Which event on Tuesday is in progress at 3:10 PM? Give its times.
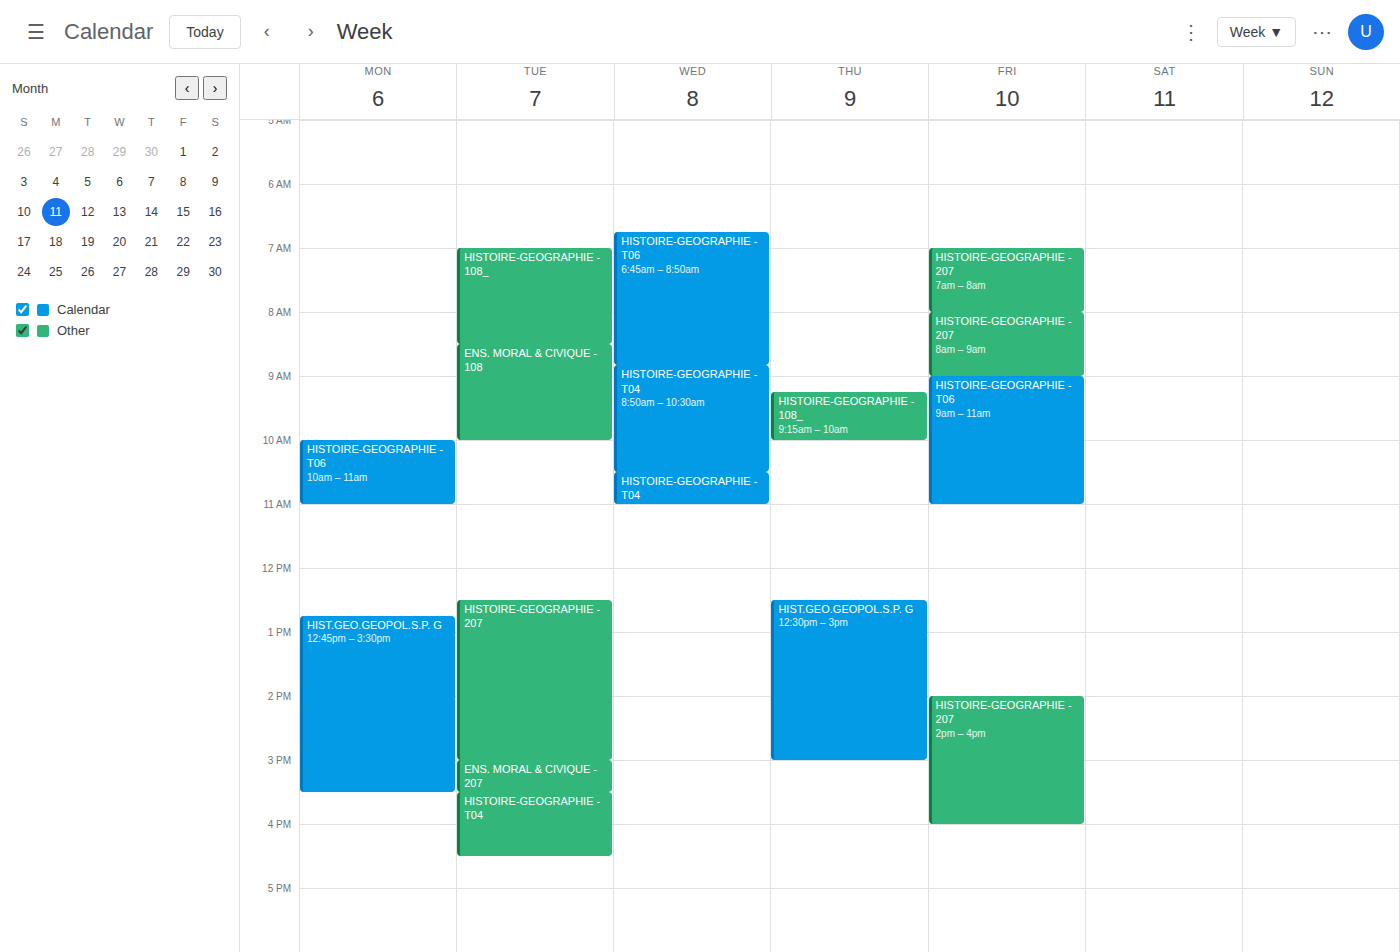
"ENS. MORAL & CIVIQUE - 207", 3:00 PM to 3:30 PM